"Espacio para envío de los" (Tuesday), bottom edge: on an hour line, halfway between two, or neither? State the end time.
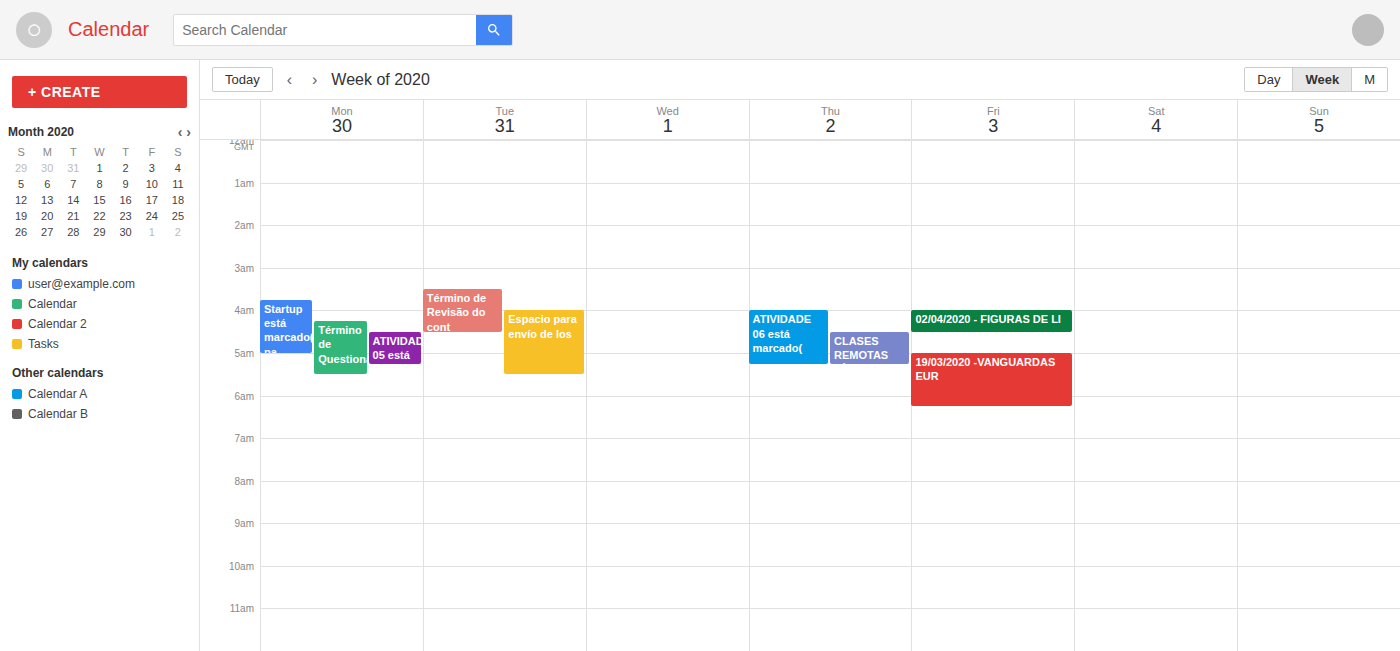
5:30 AM -- halfway between the 5 AM and 6 AM lines.